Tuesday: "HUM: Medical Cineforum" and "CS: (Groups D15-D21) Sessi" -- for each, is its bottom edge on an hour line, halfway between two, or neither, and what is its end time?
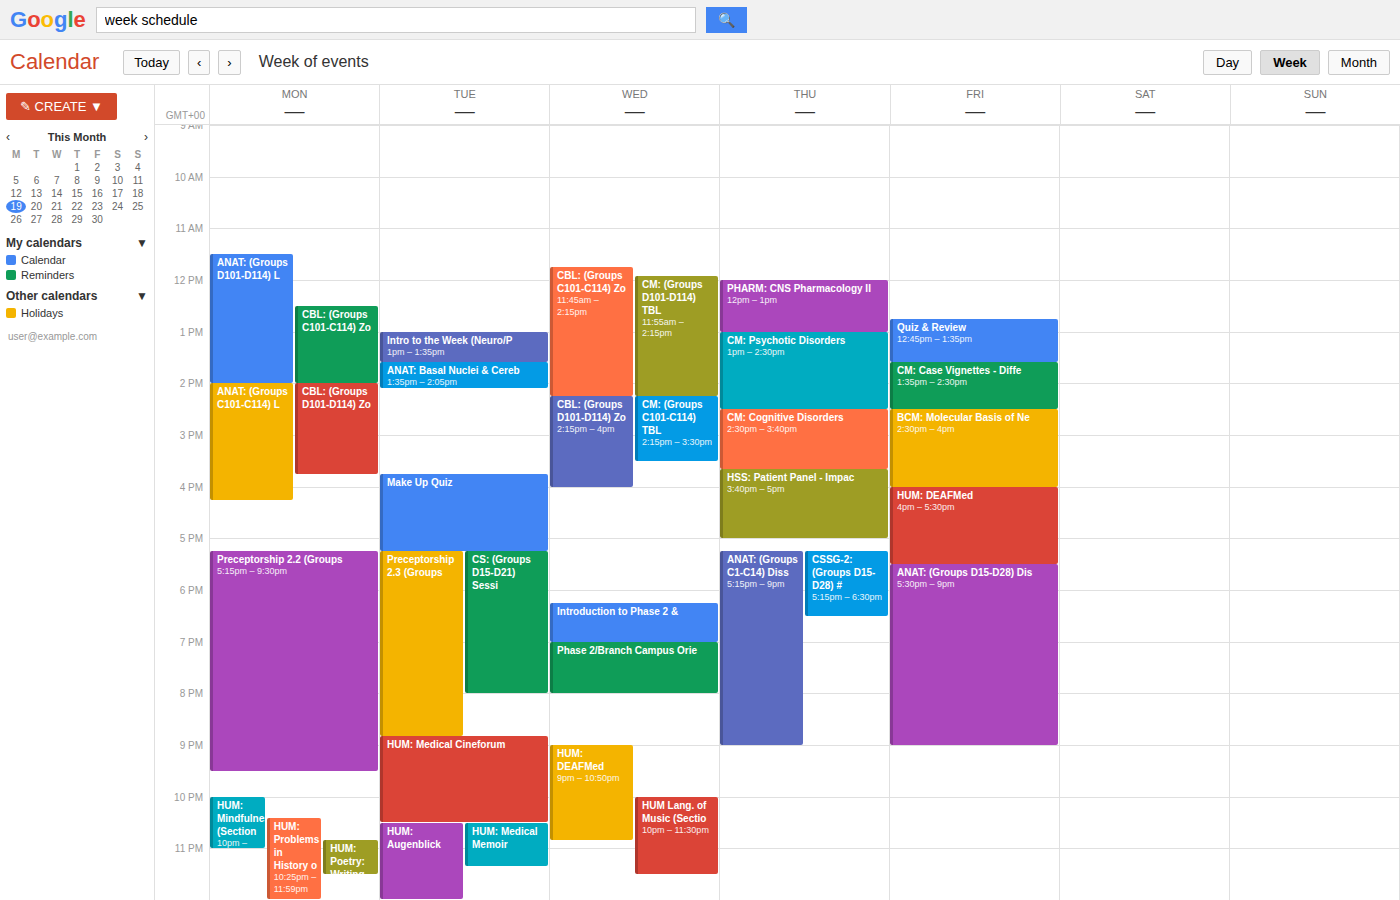
"HUM: Medical Cineforum": 10:30 PM, halfway between the 10 PM and 11 PM lines. "CS: (Groups D15-D21) Sessi": 8:00 PM, exactly on the 8 PM line.